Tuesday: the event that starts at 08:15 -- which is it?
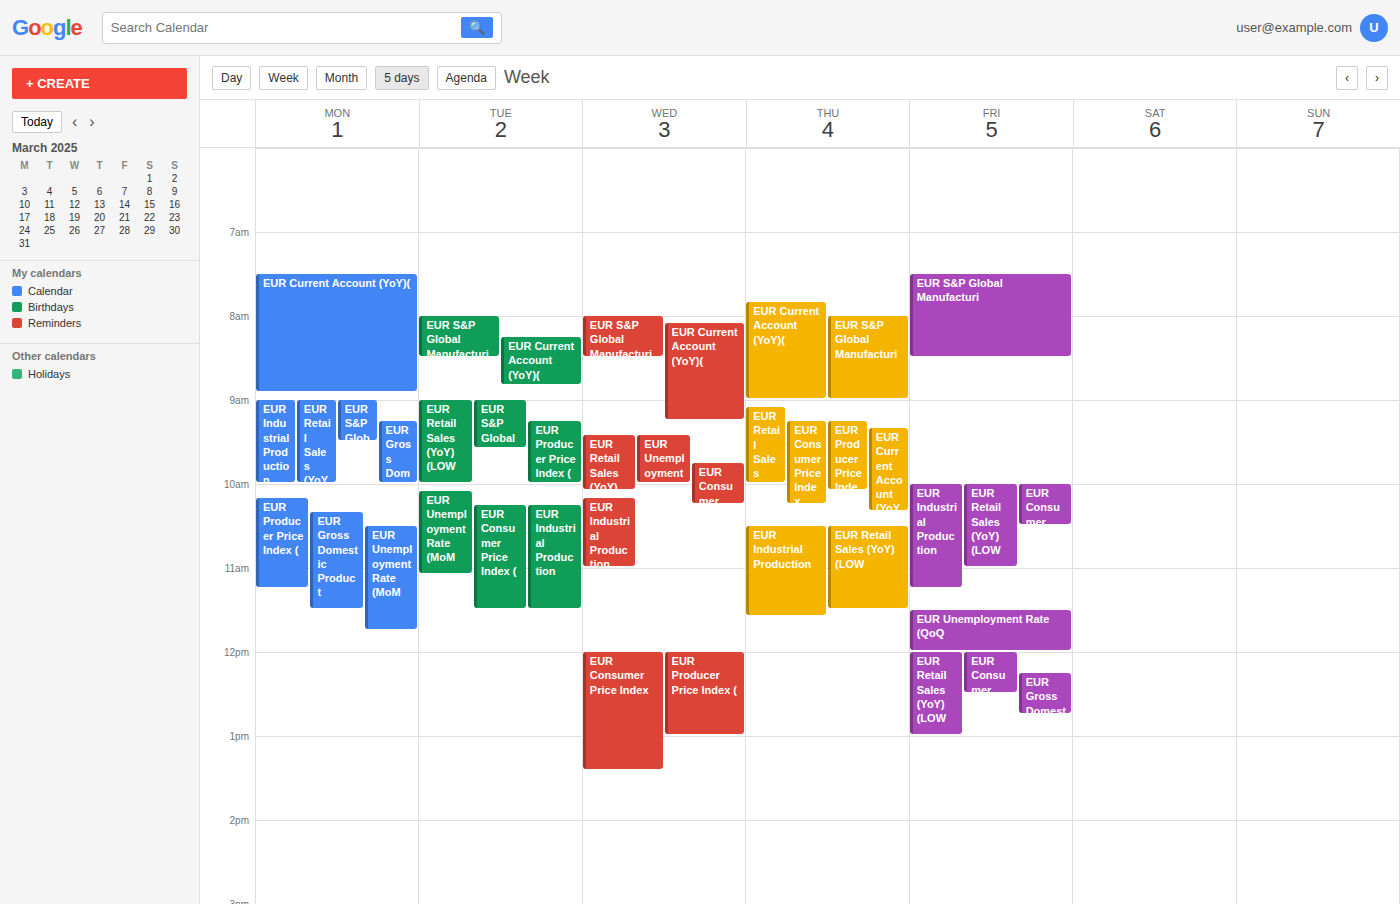
"EUR Current Account (YoY)("